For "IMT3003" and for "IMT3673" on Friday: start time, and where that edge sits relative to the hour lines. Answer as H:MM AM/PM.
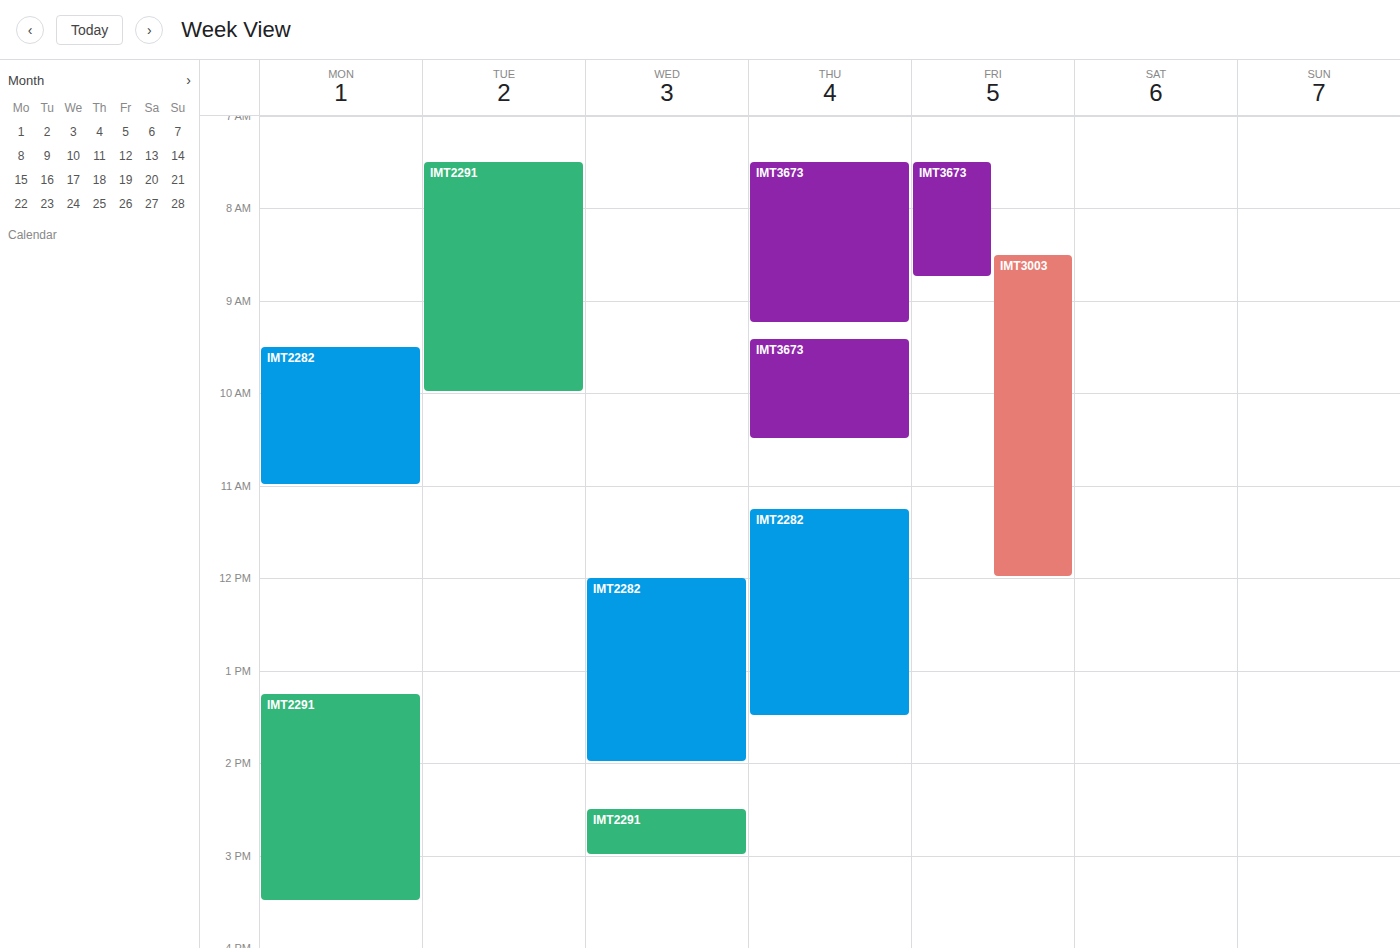
"IMT3003": 8:30 AM, halfway between the 8 AM and 9 AM lines. "IMT3673": 7:30 AM, halfway between the 7 AM and 8 AM lines.